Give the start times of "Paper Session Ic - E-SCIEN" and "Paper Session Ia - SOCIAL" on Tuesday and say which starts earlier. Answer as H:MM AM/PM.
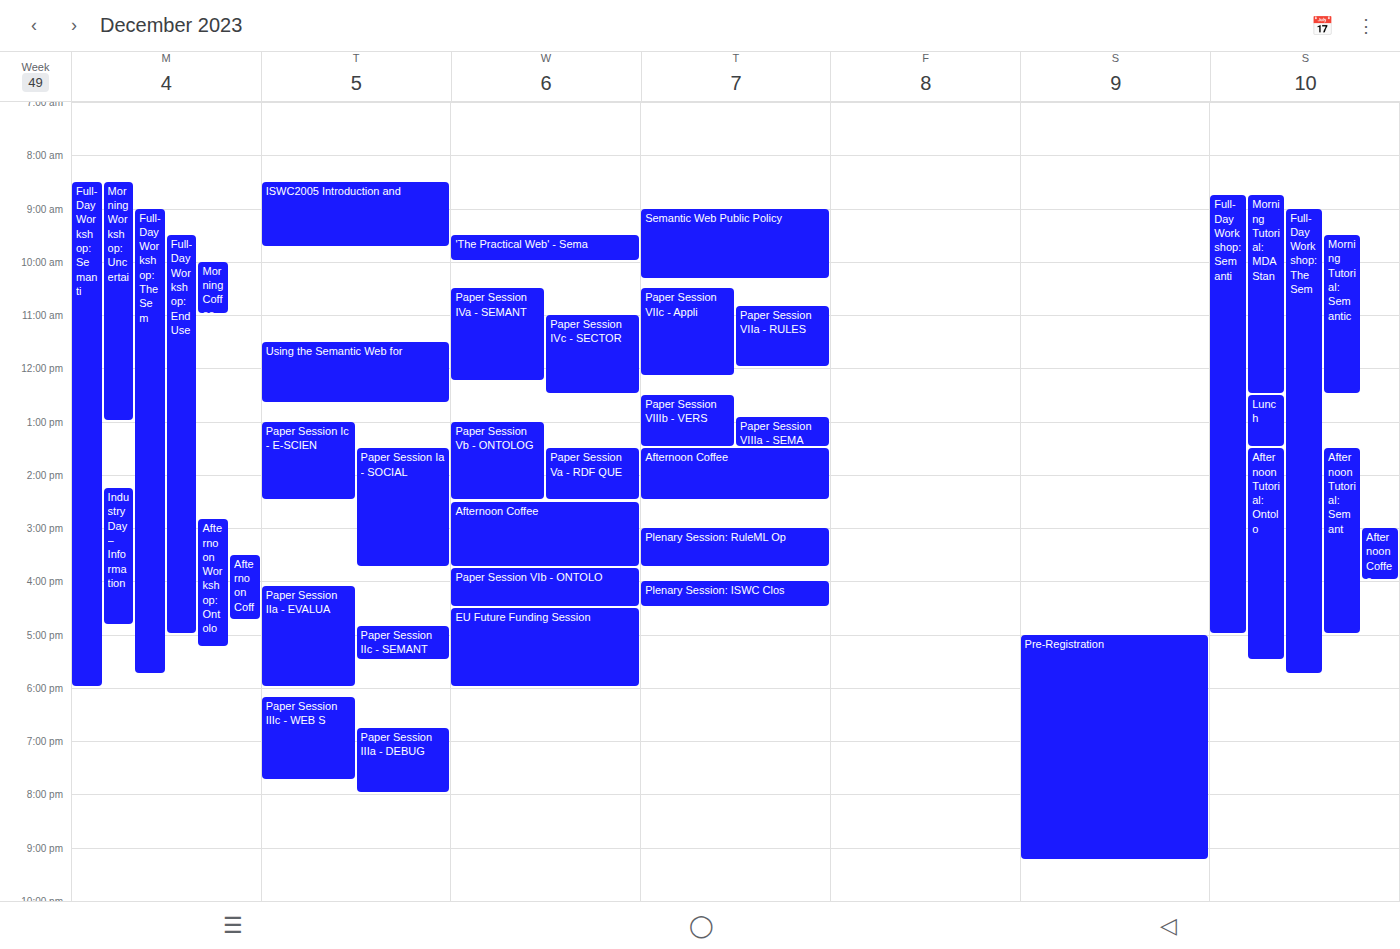
"Paper Session Ic - E-SCIEN" 1:00 PM; "Paper Session Ia - SOCIAL" 1:30 PM.